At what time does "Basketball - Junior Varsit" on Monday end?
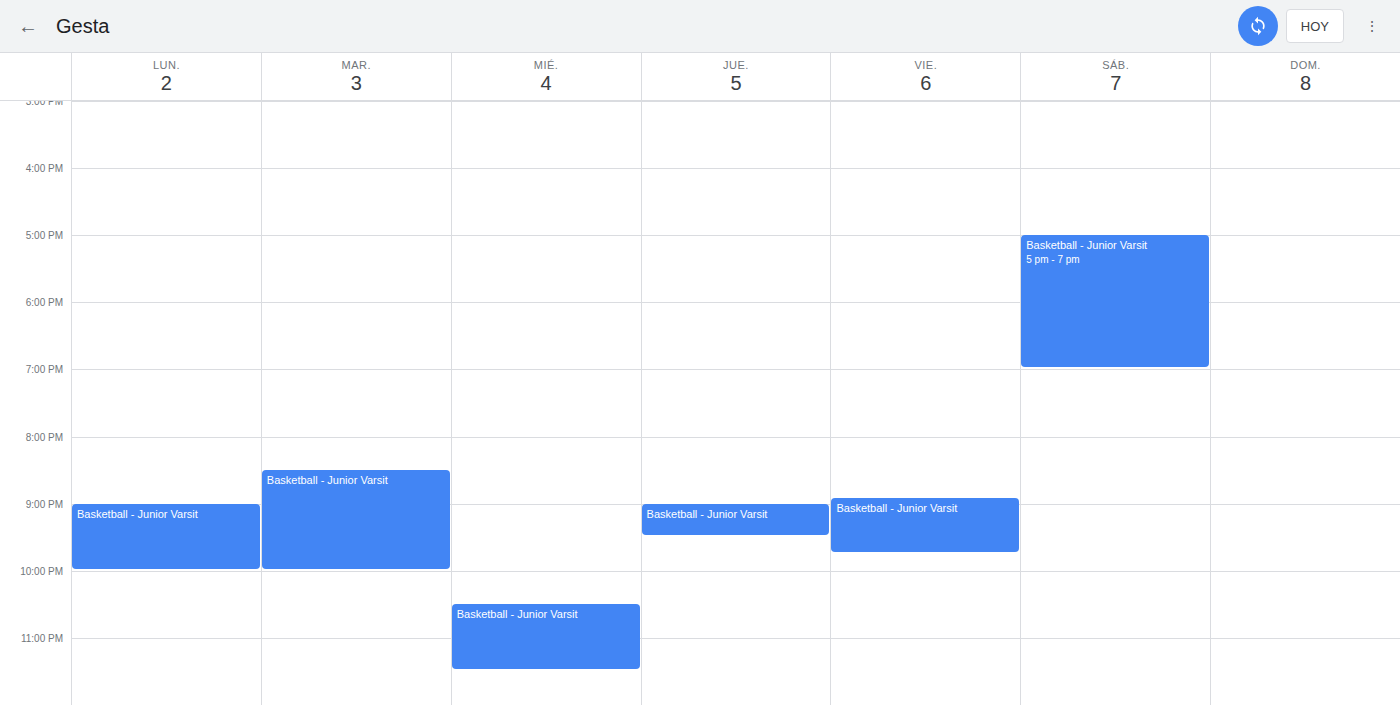
10:00 PM